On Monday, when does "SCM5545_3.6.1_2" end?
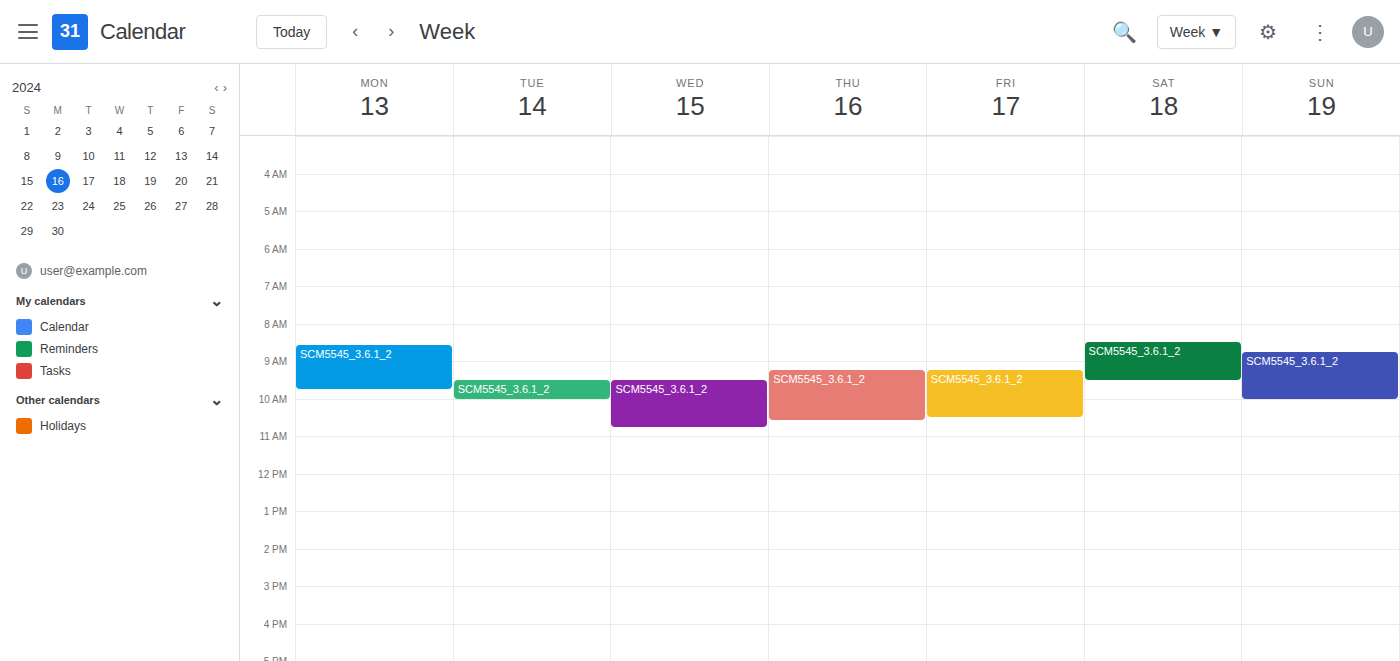
09:45